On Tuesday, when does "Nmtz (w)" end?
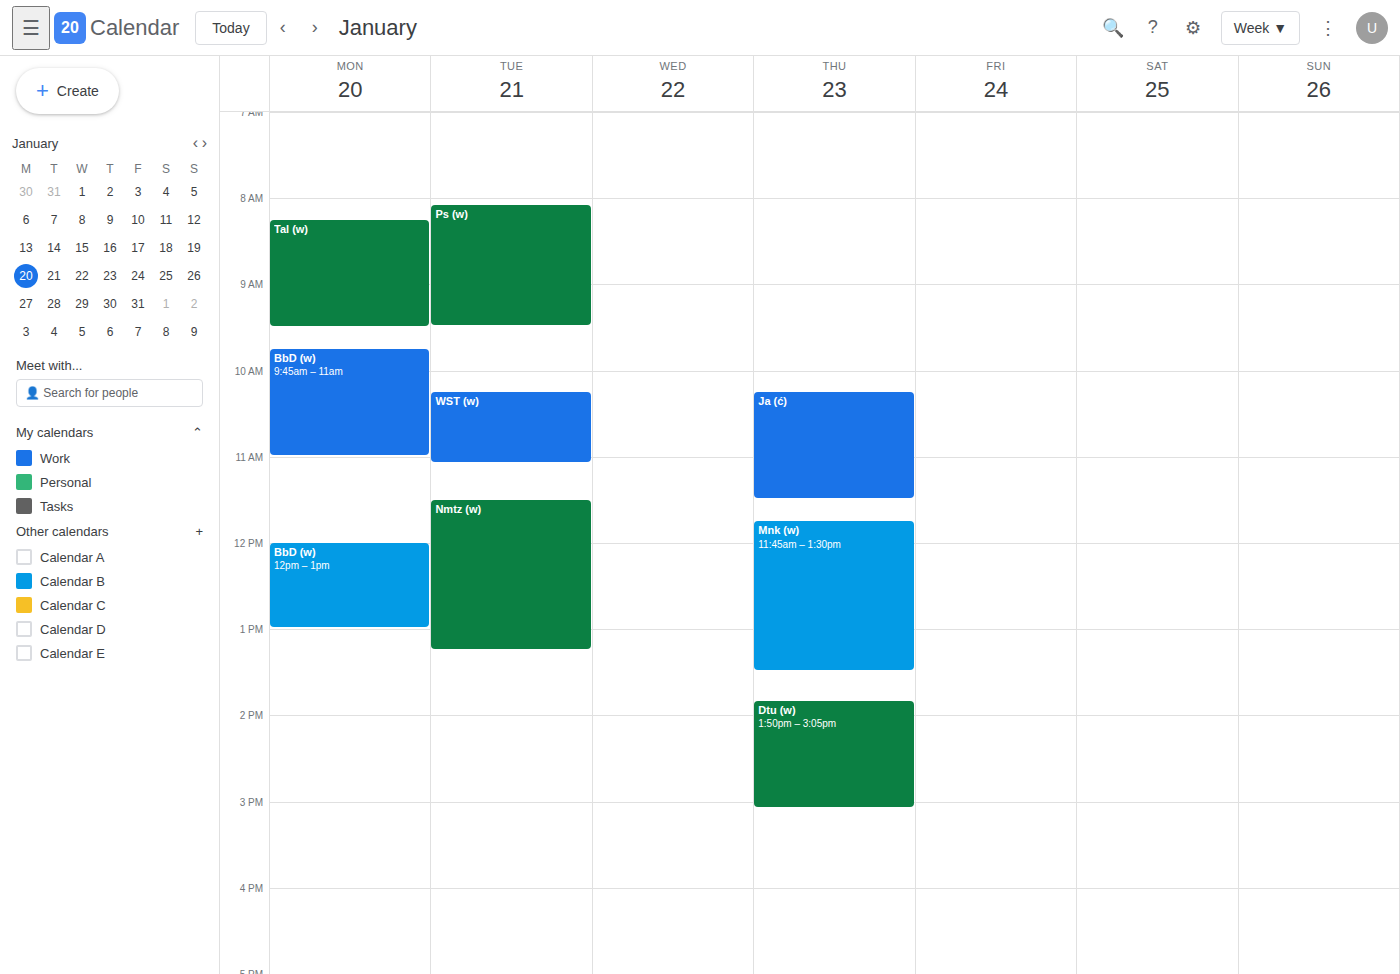
1:15 PM